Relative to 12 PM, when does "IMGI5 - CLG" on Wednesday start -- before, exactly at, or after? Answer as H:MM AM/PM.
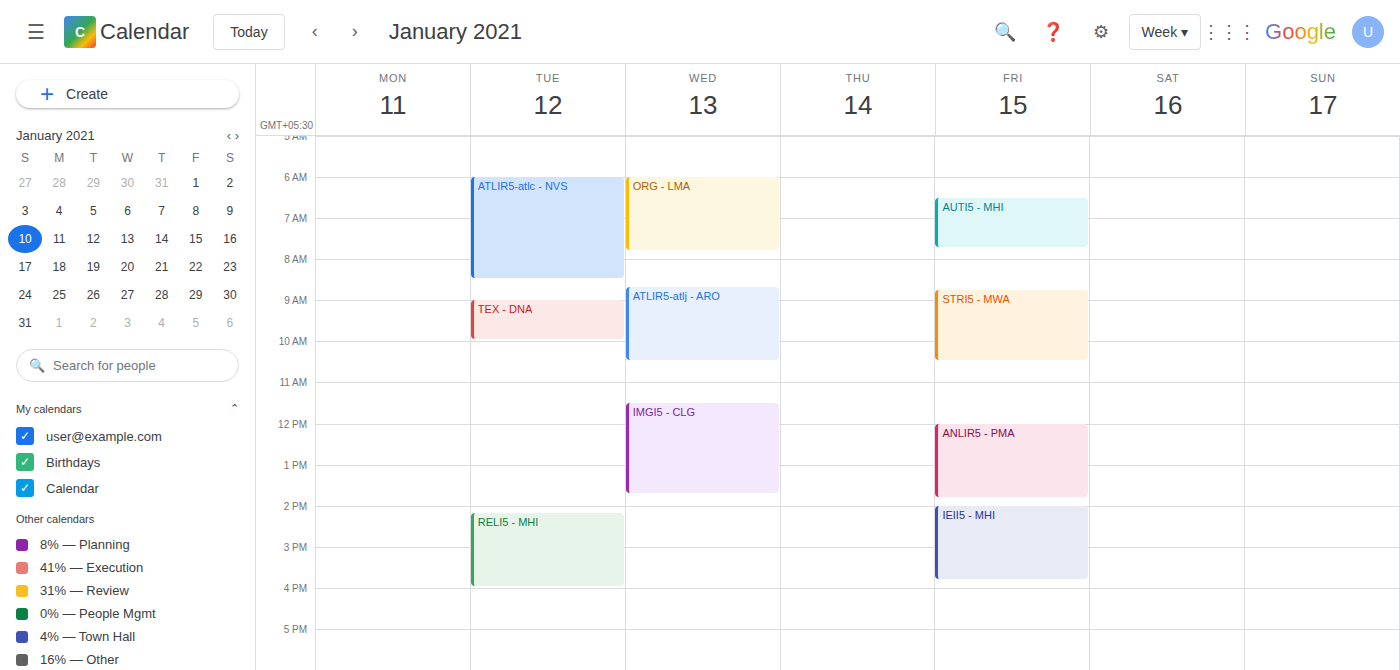
11:30 AM -- before 12 PM, 30 minutes above the 12 PM line.